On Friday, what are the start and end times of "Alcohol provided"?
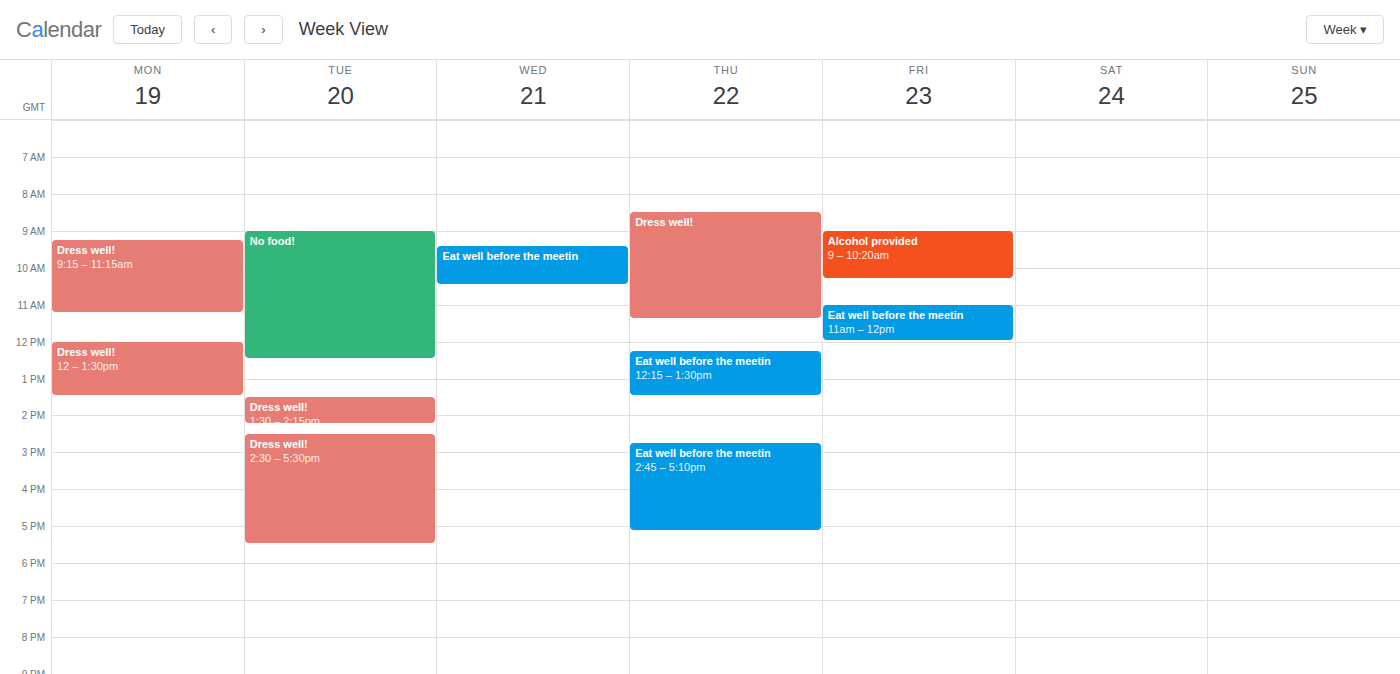
9:00 AM to 10:20 AM